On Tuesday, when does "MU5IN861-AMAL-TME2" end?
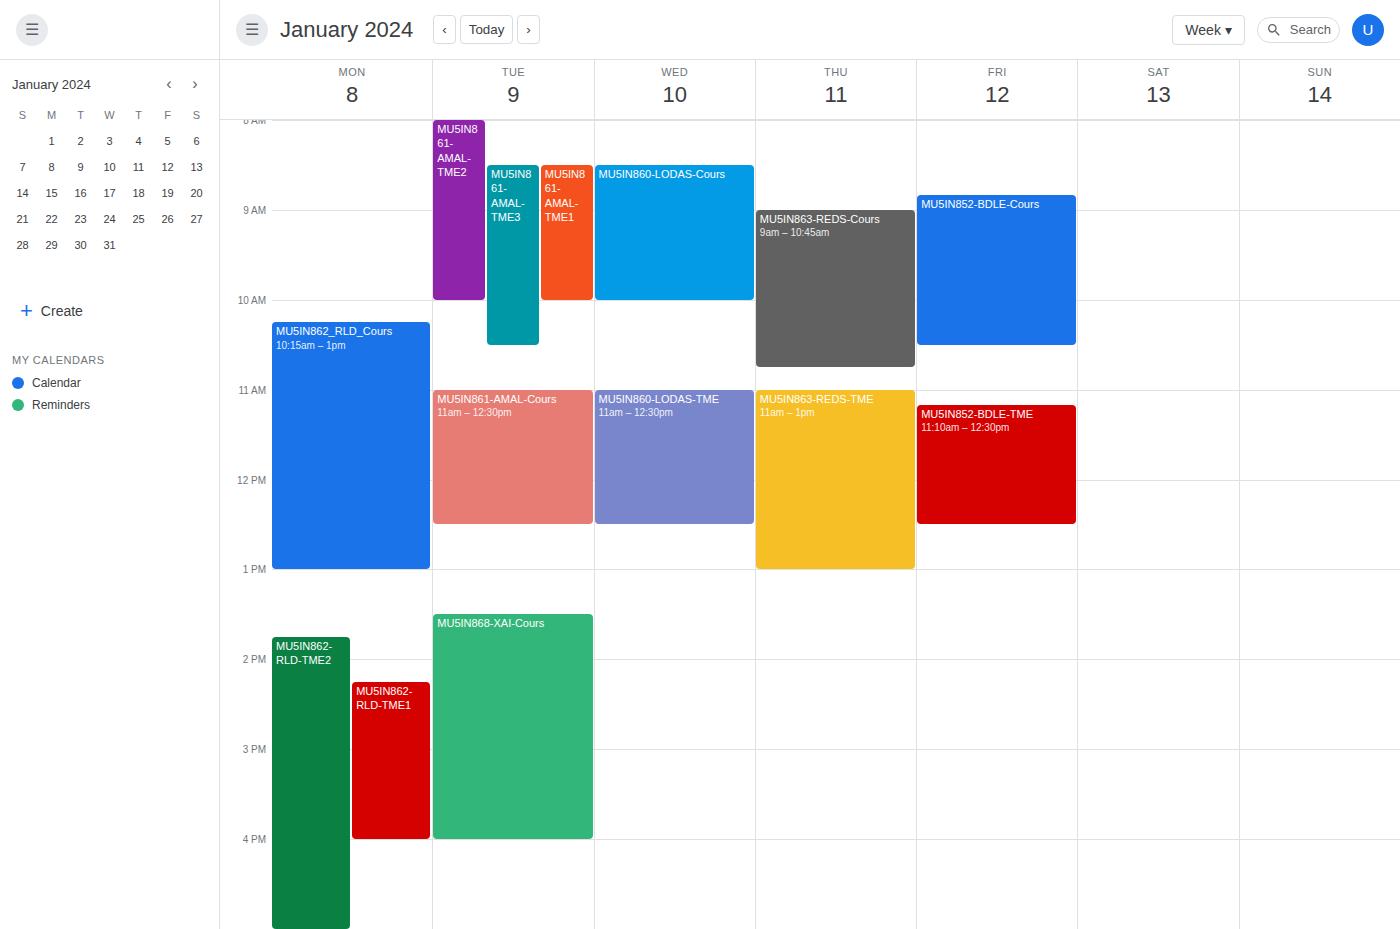
10:00 AM